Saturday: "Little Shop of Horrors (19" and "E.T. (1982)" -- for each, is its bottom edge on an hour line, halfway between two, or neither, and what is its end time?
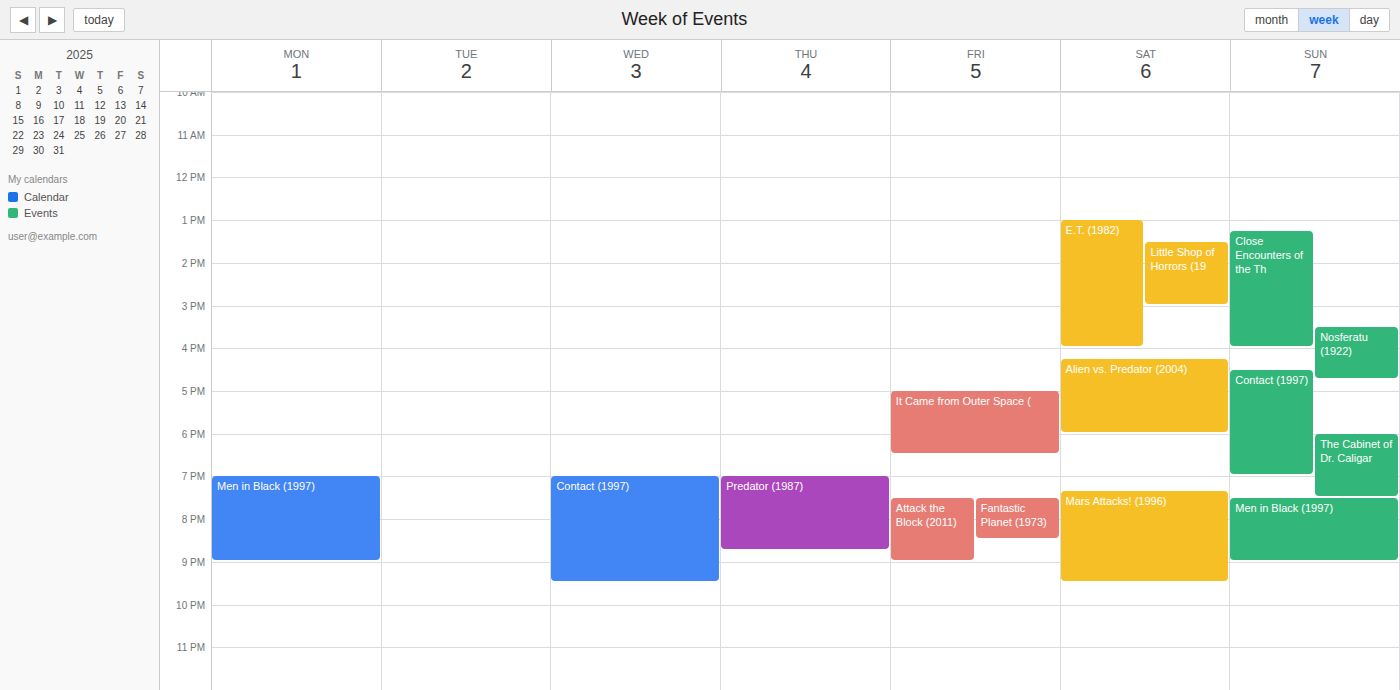
"Little Shop of Horrors (19": 3:00 PM, exactly on the 3 PM line. "E.T. (1982)": 4:00 PM, exactly on the 4 PM line.